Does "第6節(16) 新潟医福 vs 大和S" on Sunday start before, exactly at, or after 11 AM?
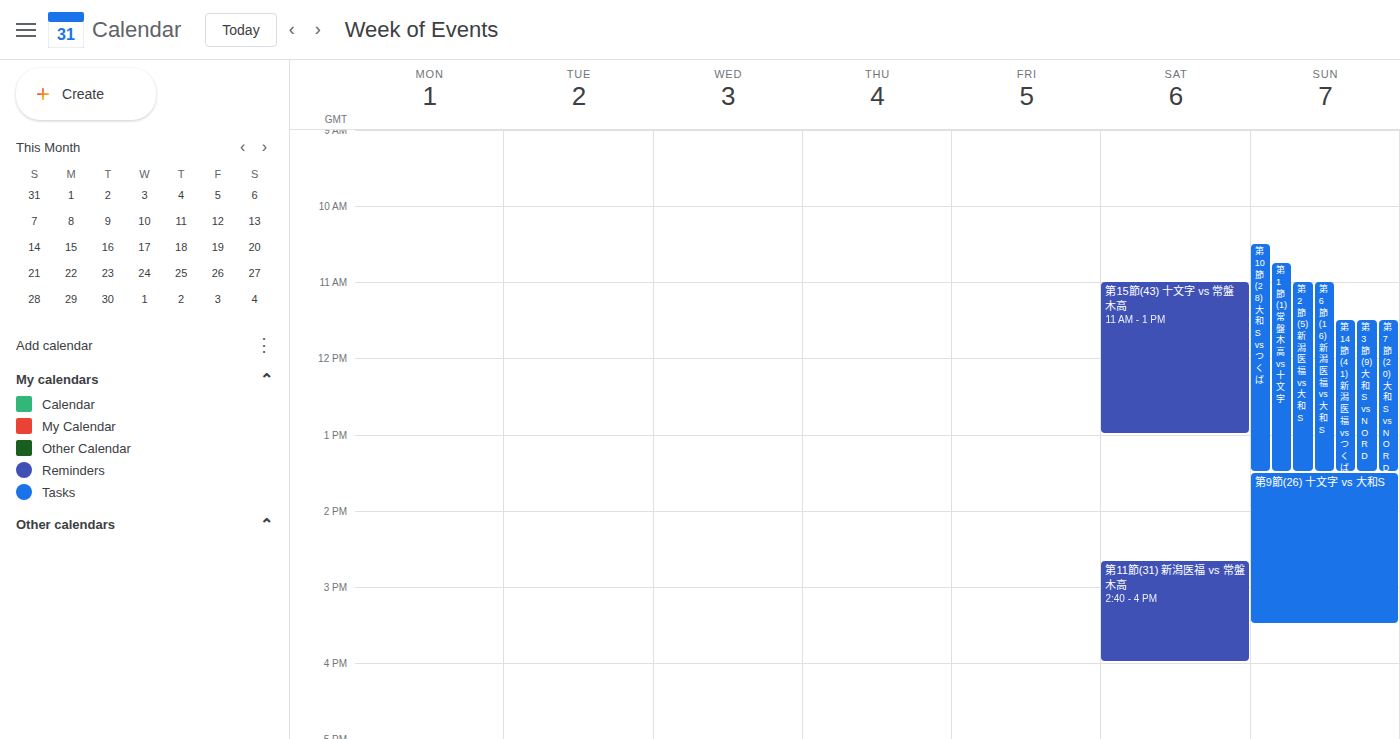
11:00 AM -- exactly at 11 AM, on the 11 AM line.